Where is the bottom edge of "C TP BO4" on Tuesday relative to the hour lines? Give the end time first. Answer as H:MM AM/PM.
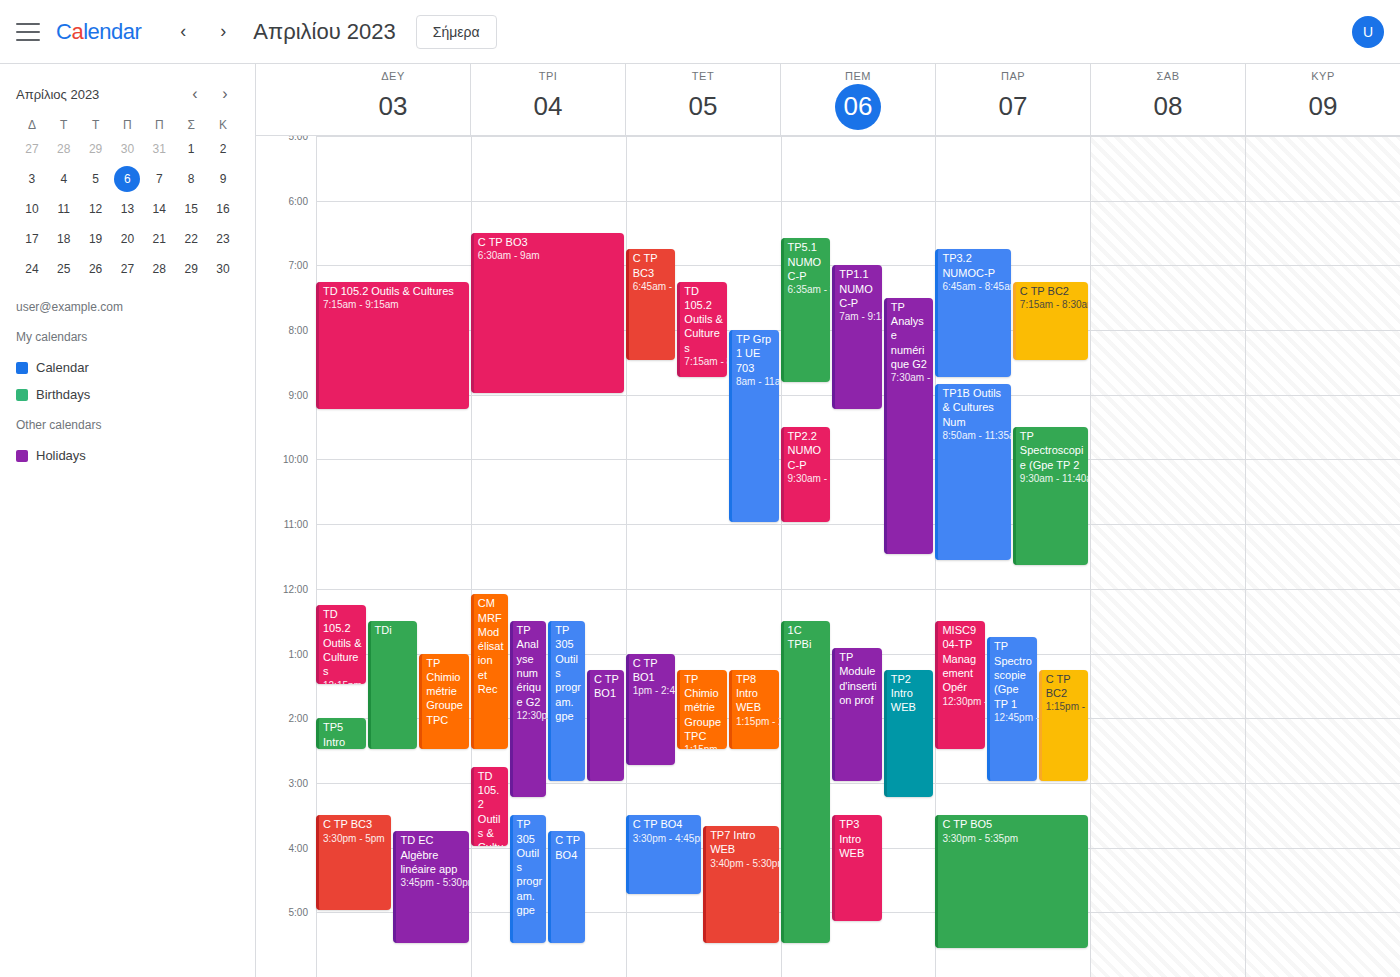
5:30 PM -- halfway between the 5 PM and 6 PM lines.